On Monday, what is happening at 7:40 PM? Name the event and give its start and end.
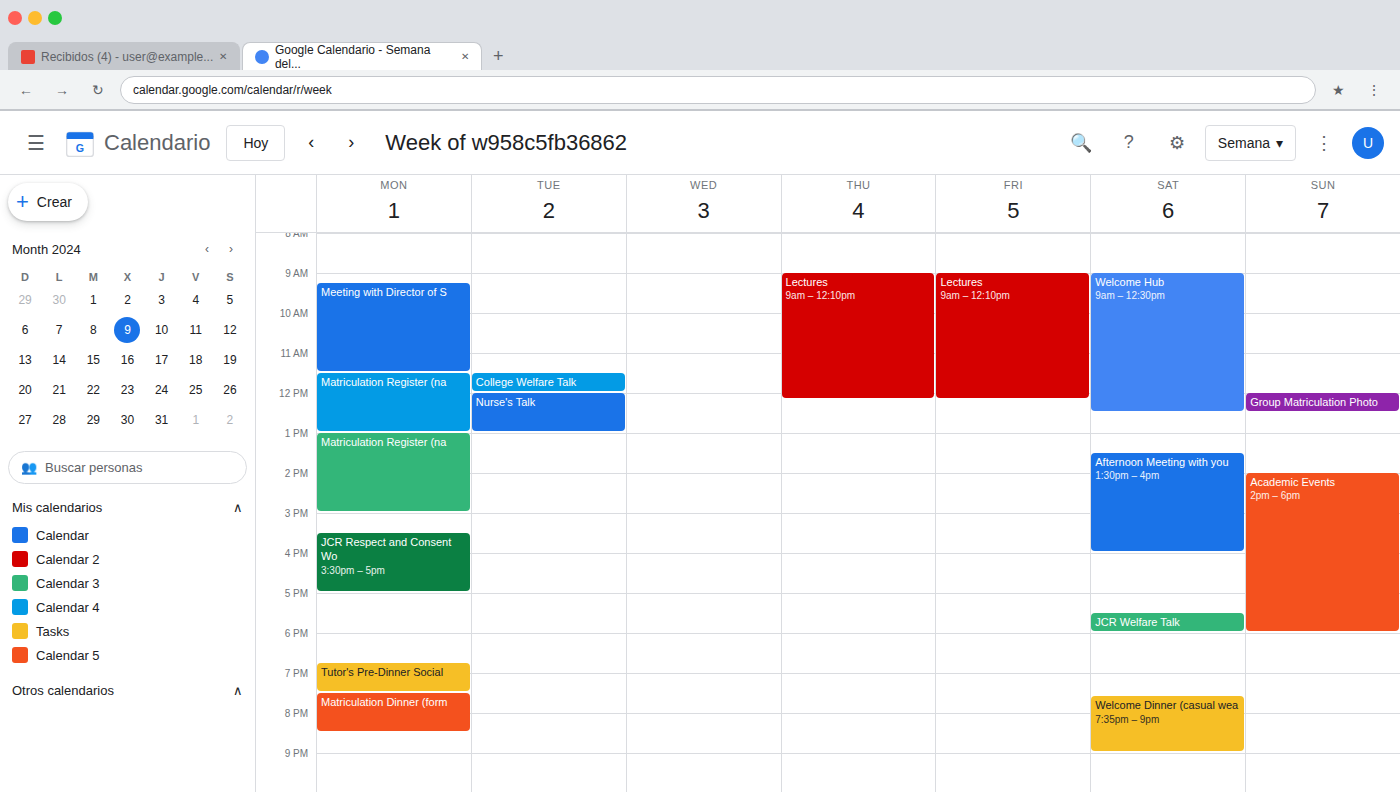
"Matriculation Dinner (form", 7:30 PM to 8:30 PM